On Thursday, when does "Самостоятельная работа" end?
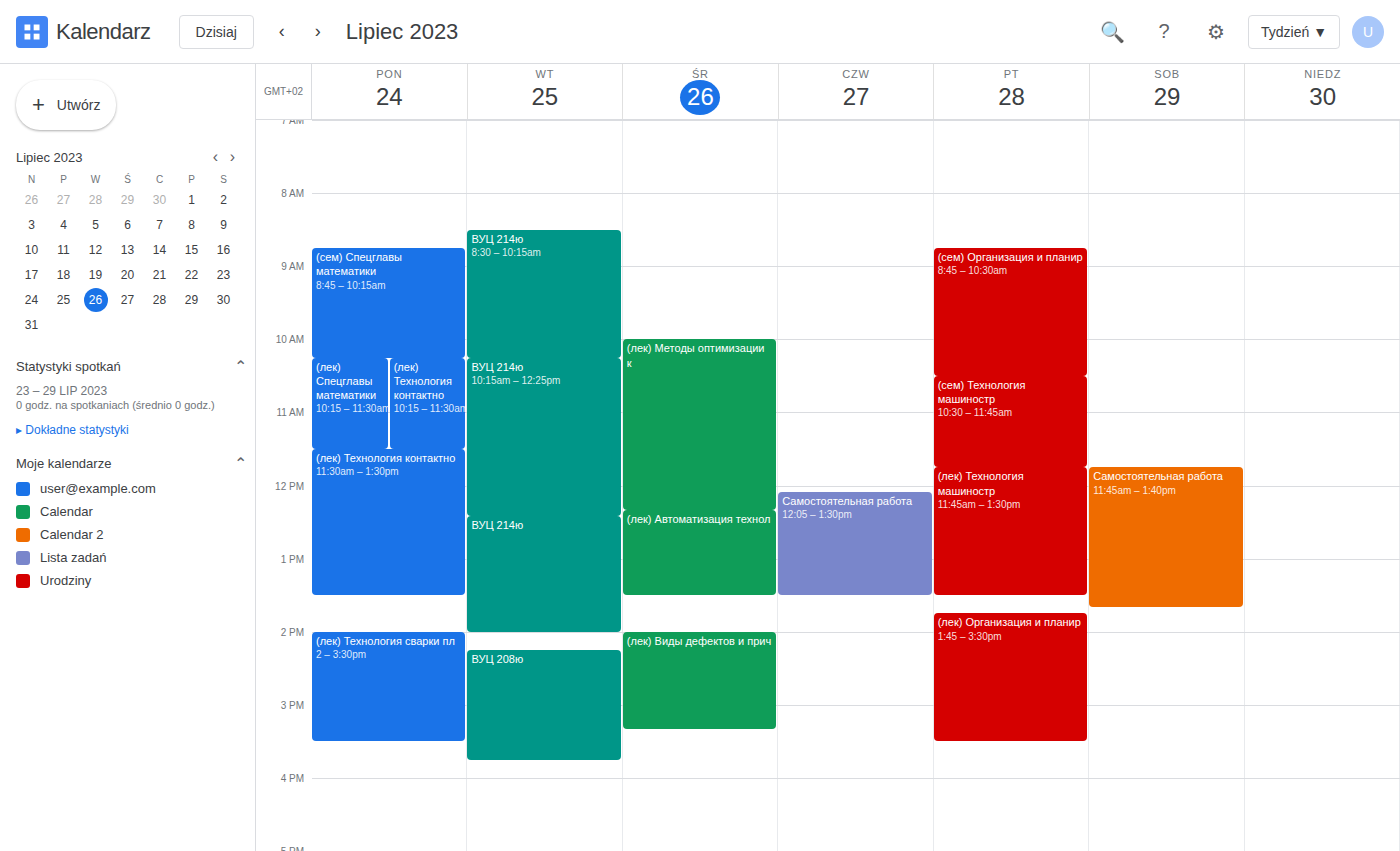
13:30